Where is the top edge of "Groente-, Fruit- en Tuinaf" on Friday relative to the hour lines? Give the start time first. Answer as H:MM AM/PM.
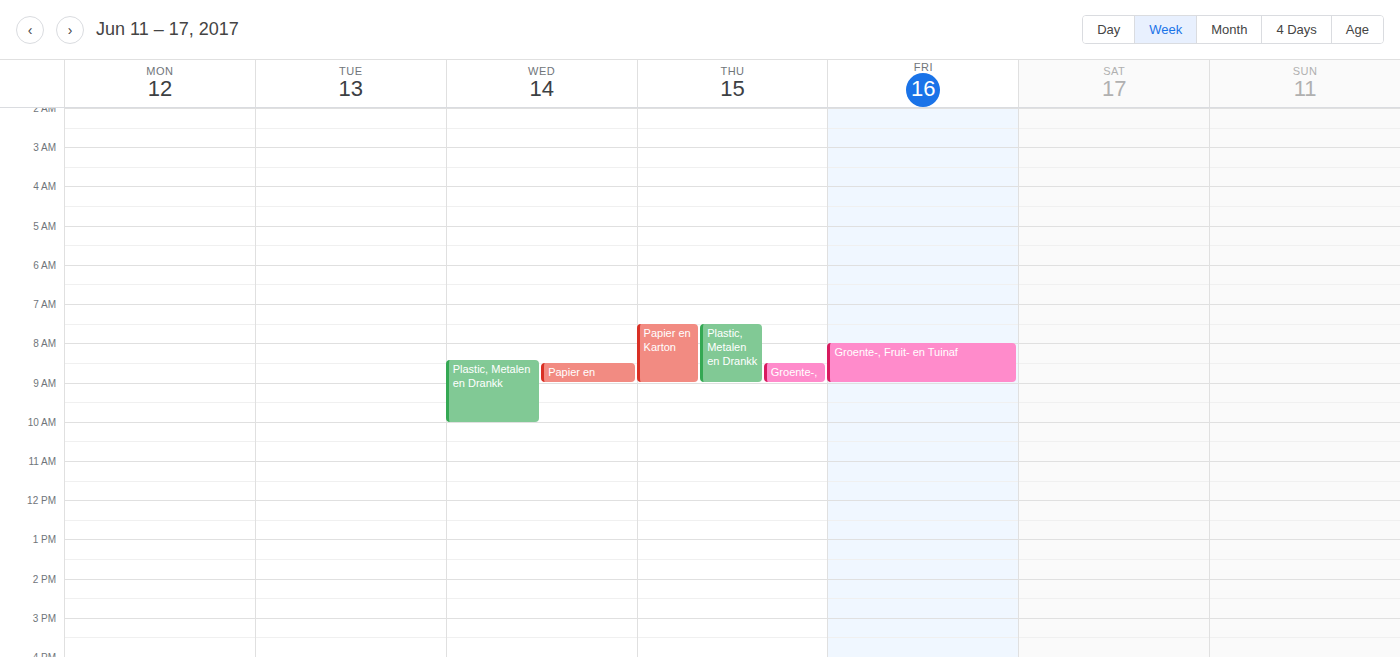
8:00 AM -- exactly on the 8 AM line.